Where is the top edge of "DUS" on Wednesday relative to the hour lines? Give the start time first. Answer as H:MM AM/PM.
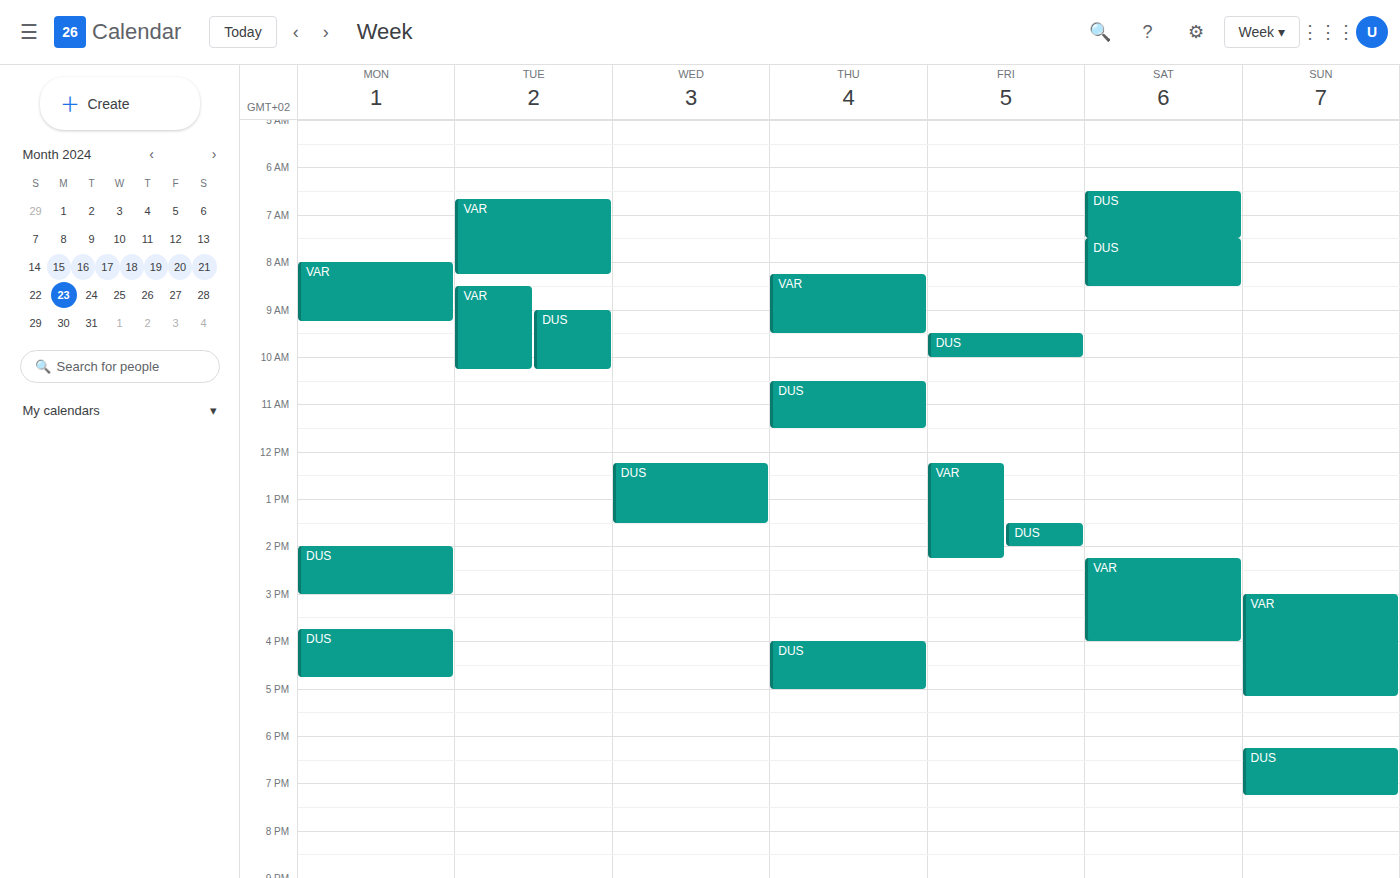
12:15 PM -- neither: a quarter of the way from the 12 PM line to the 1 PM line.